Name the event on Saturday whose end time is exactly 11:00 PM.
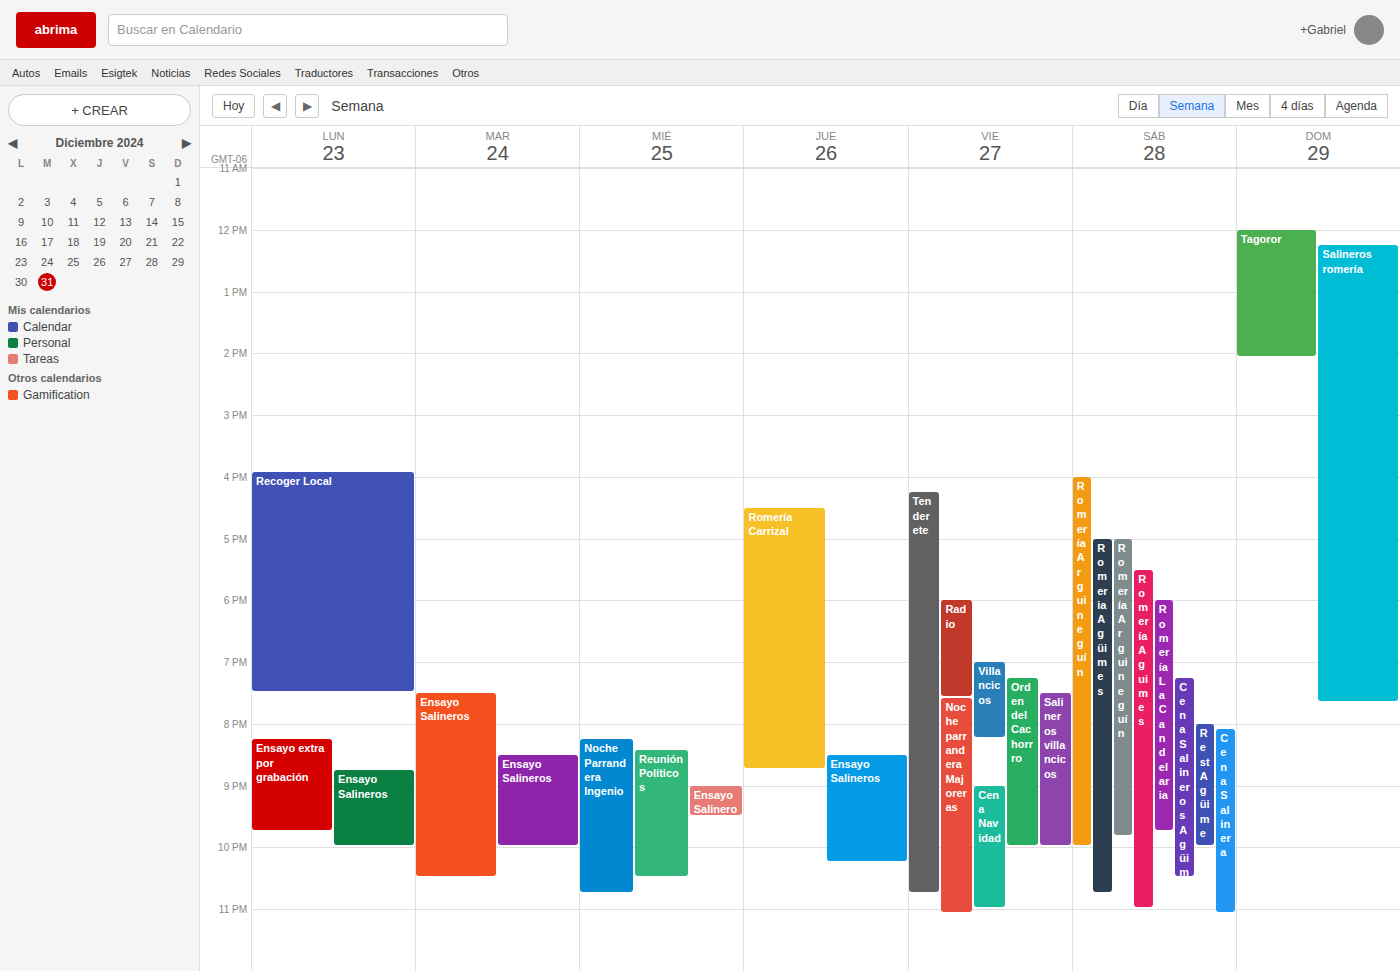
"Romería Aguimes"